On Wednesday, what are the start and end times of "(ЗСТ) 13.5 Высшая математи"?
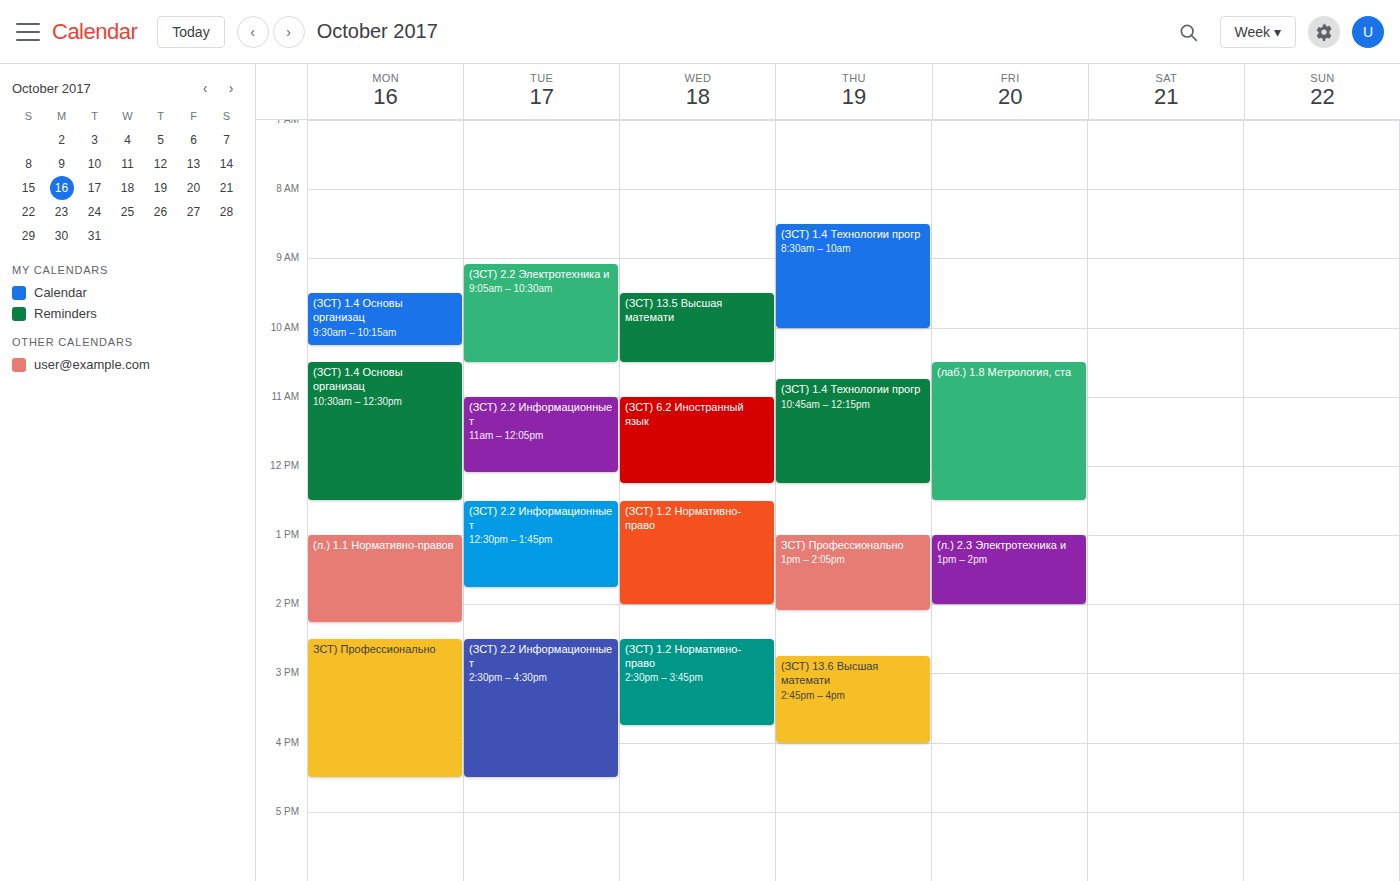
9:30 AM to 10:30 AM